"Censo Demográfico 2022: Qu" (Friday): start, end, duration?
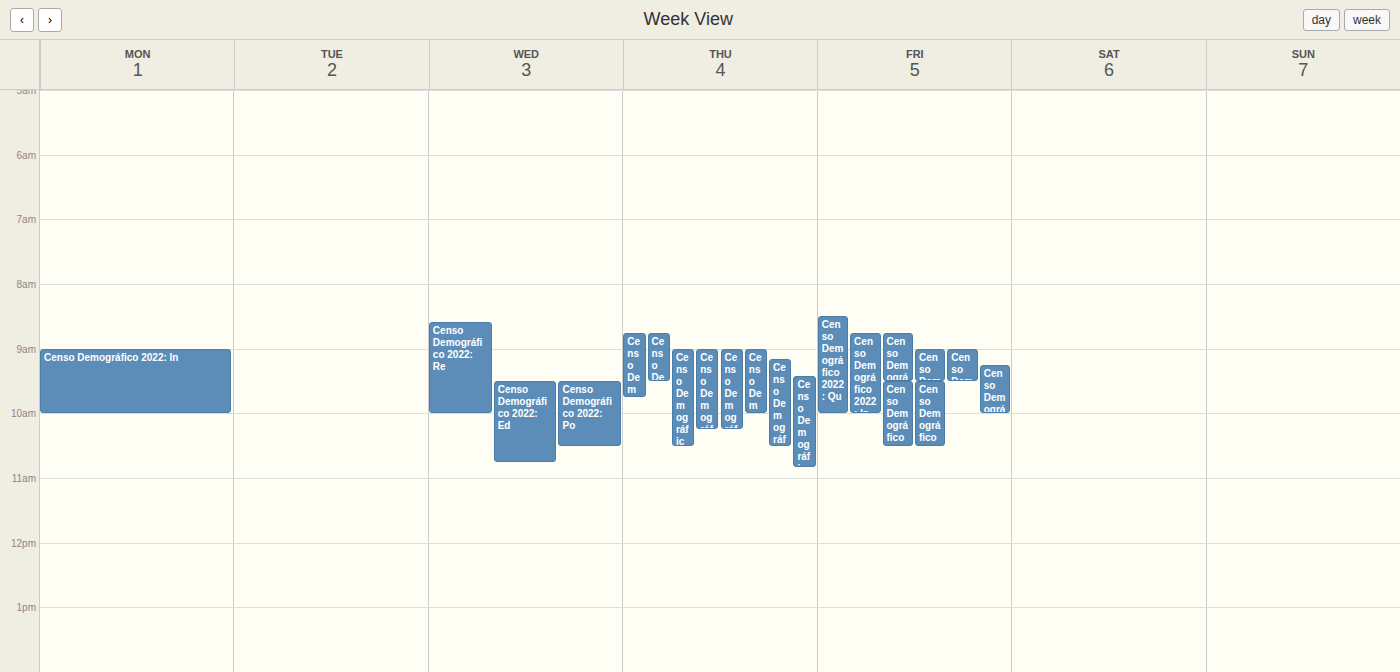
8:30 AM to 10:00 AM, 1 hour 30 minutes